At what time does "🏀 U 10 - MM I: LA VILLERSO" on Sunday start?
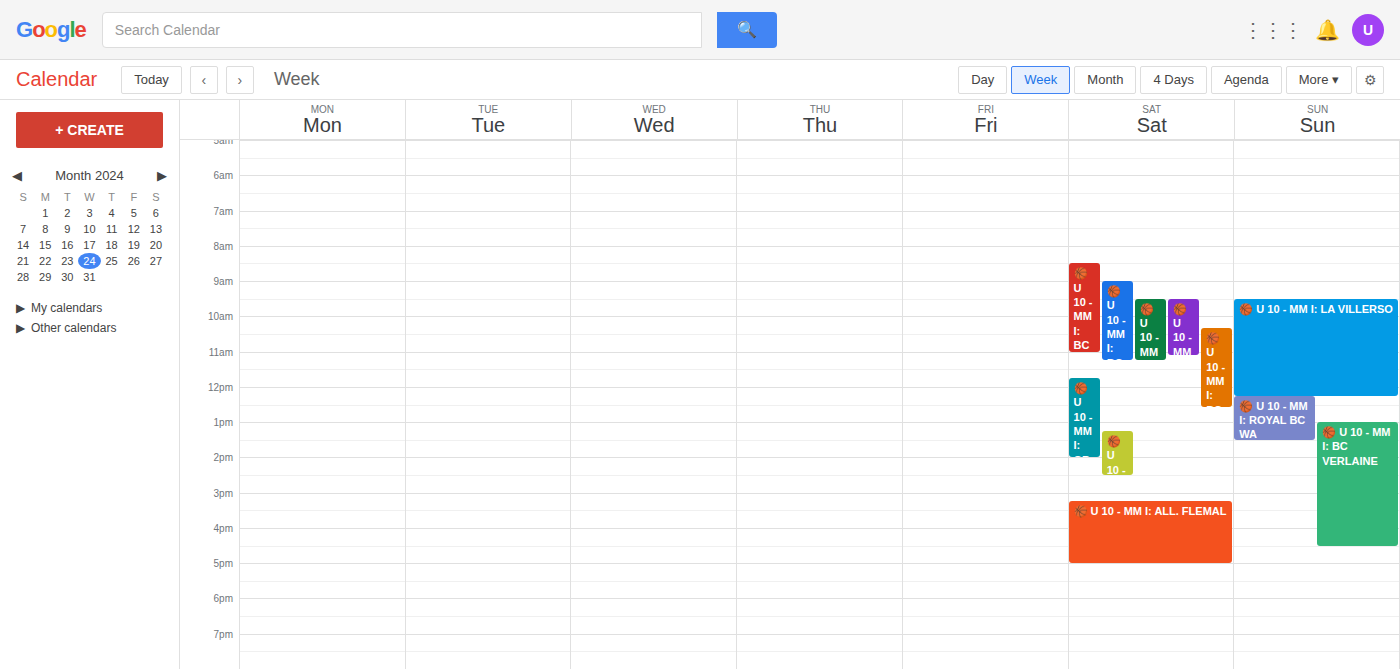
9:30 AM